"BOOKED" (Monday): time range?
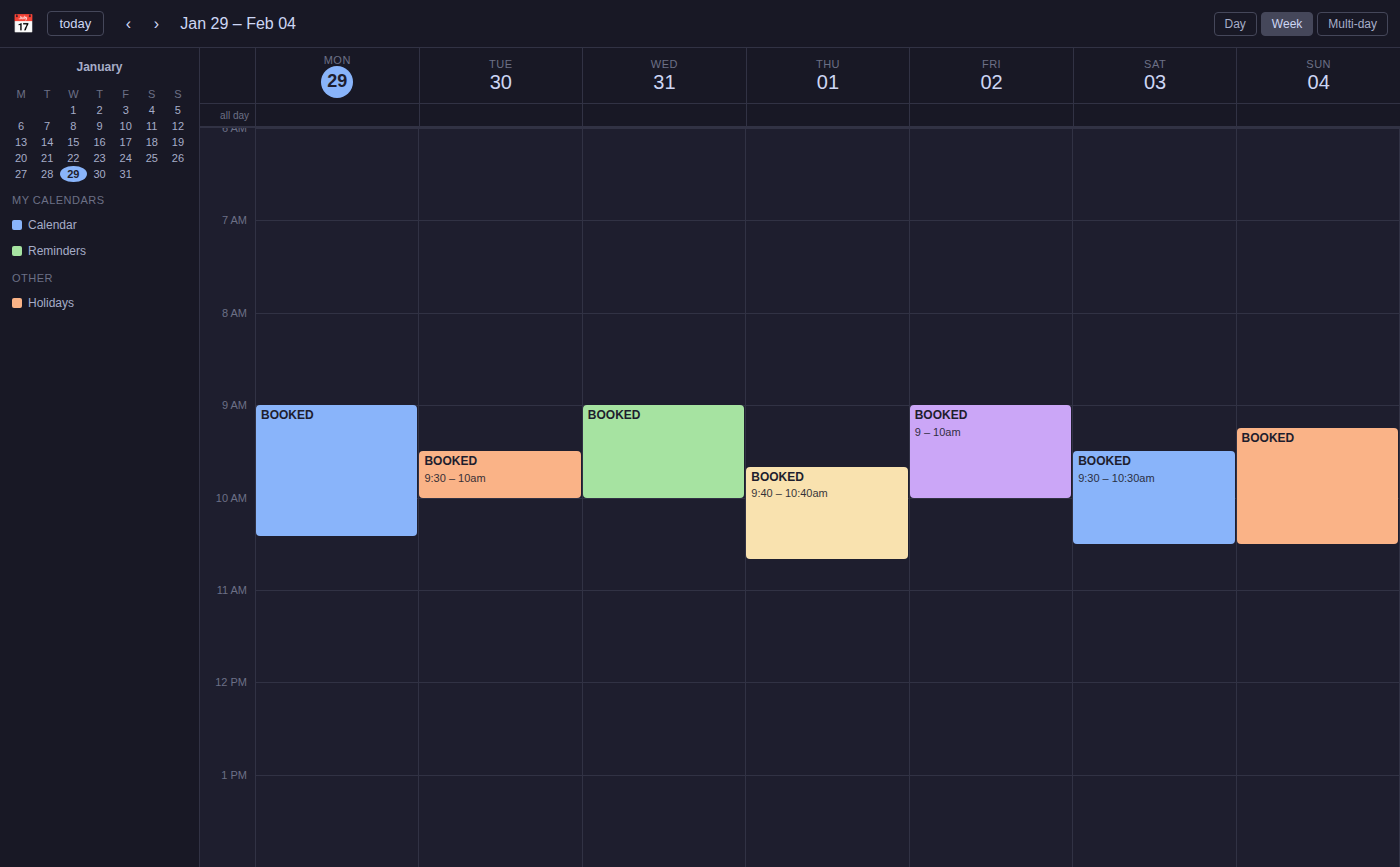
9:00 AM to 10:25 AM